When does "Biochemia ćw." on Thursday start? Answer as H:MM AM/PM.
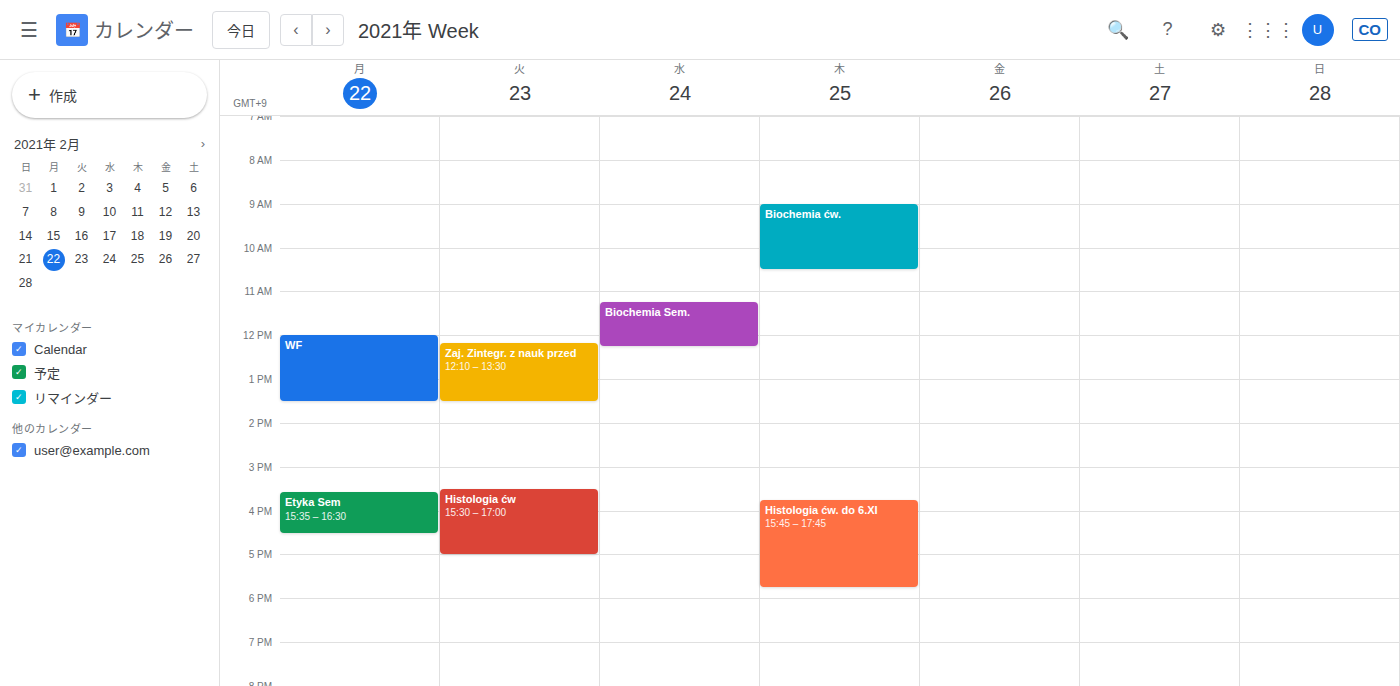
9:00 AM